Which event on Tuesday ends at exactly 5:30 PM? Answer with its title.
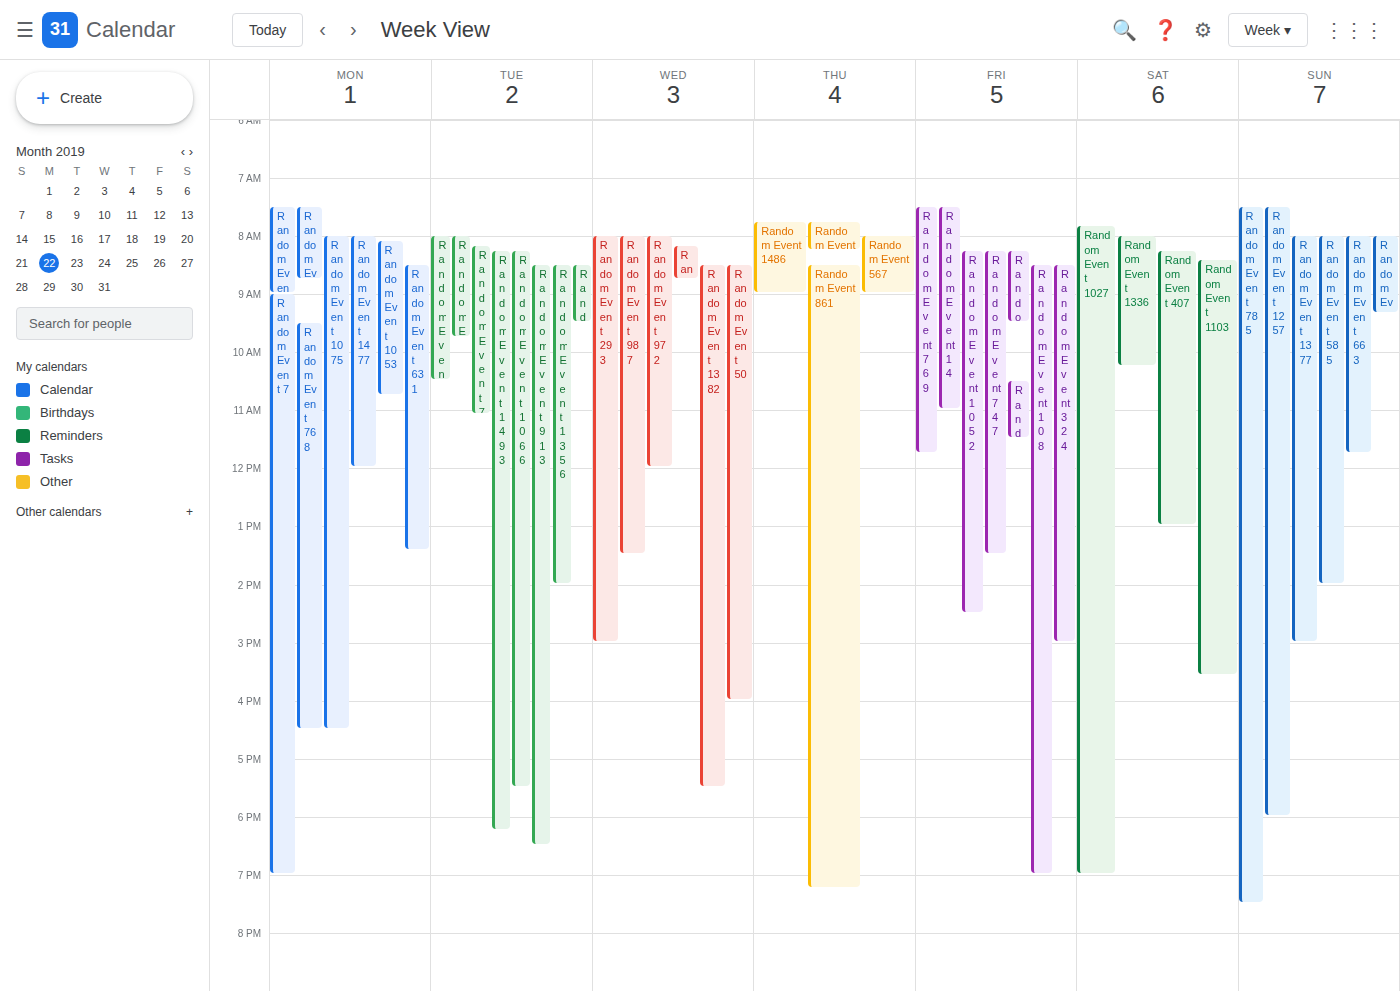
"Random Event 1066"